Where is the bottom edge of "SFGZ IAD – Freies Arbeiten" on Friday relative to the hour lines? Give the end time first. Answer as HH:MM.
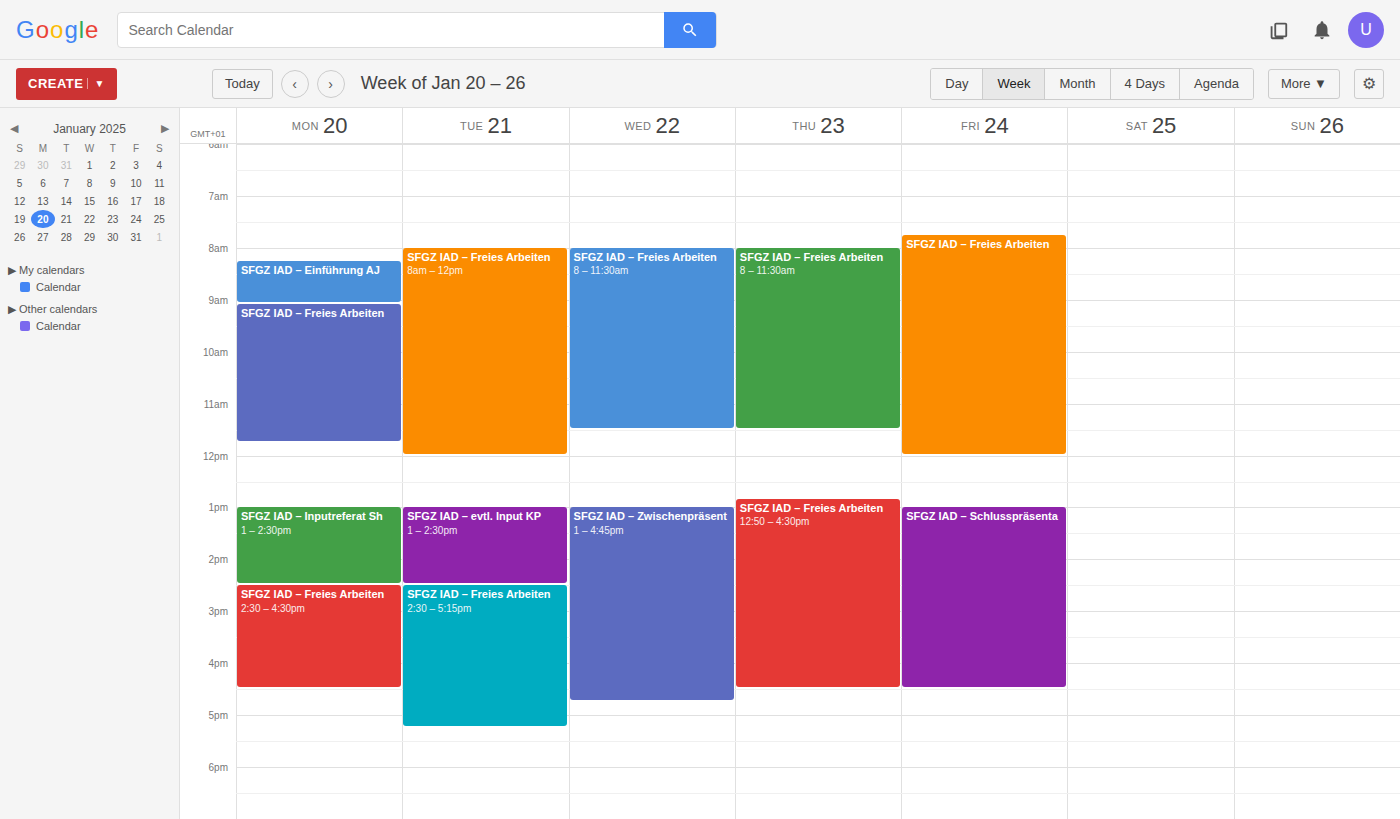
12:00 -- exactly on the 12:00 line.